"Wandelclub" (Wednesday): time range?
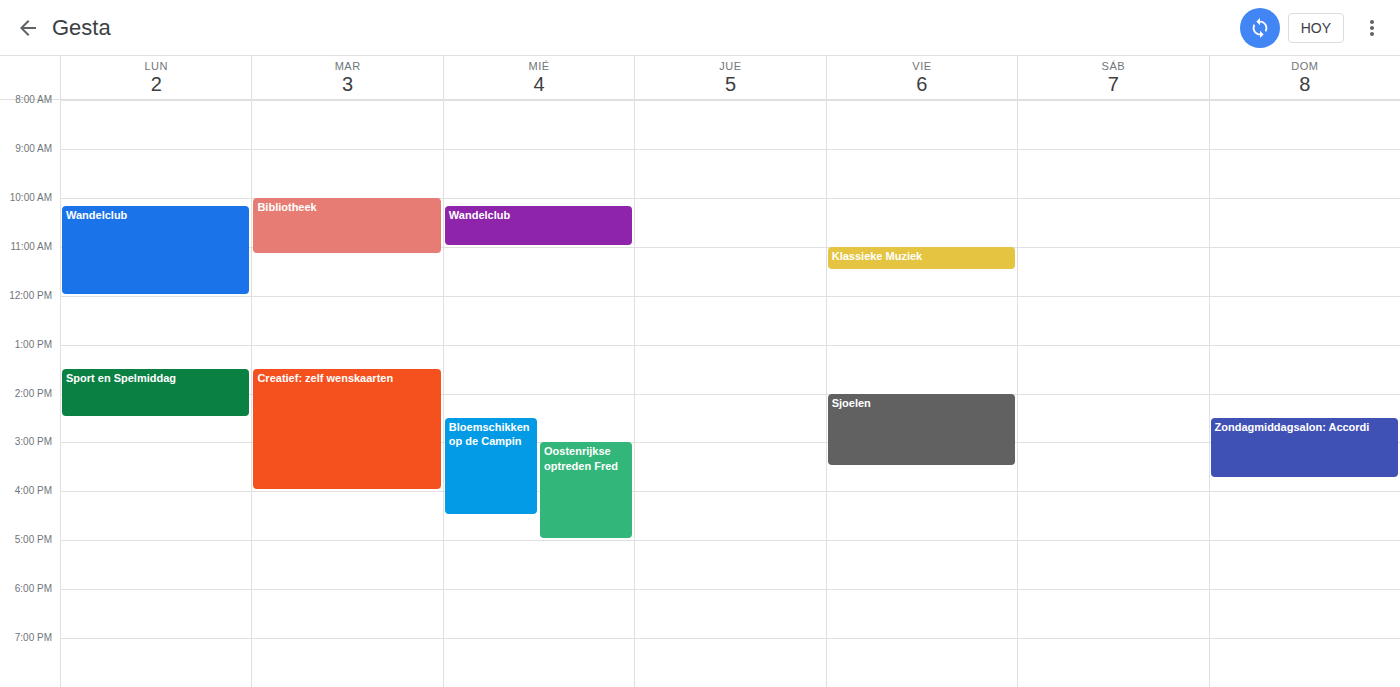
10:10 AM to 11:00 AM